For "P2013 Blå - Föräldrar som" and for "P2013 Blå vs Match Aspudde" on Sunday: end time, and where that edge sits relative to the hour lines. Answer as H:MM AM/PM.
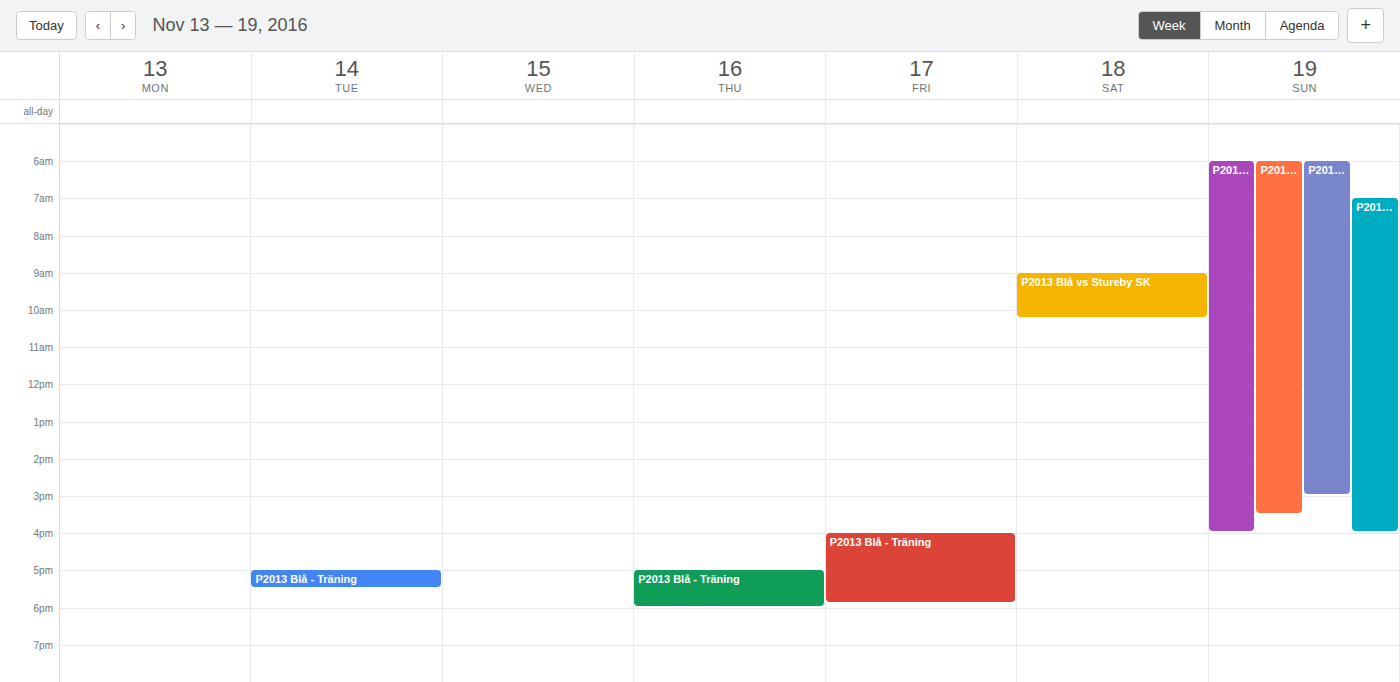
"P2013 Blå - Föräldrar som": 3:30 PM, halfway between the 3 PM and 4 PM lines. "P2013 Blå vs Match Aspudde": 3:00 PM, exactly on the 3 PM line.